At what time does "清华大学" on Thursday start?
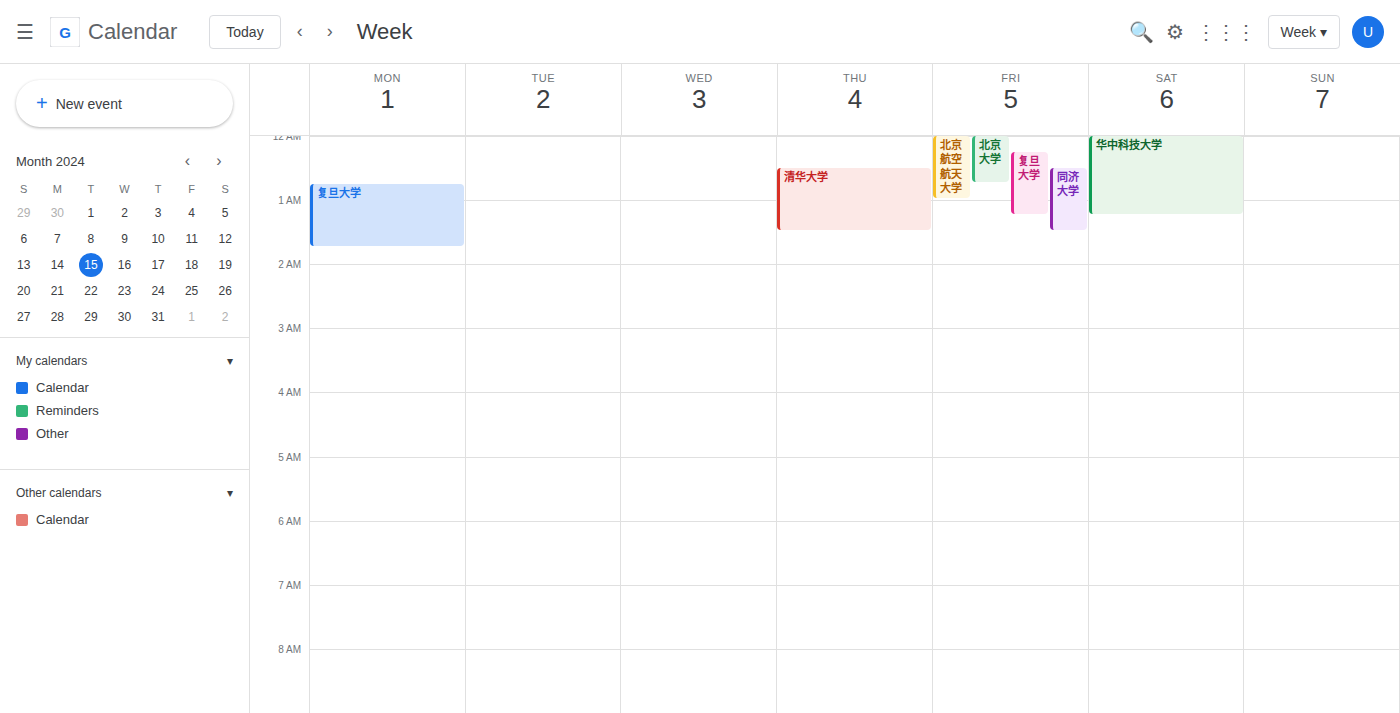
12:30 AM